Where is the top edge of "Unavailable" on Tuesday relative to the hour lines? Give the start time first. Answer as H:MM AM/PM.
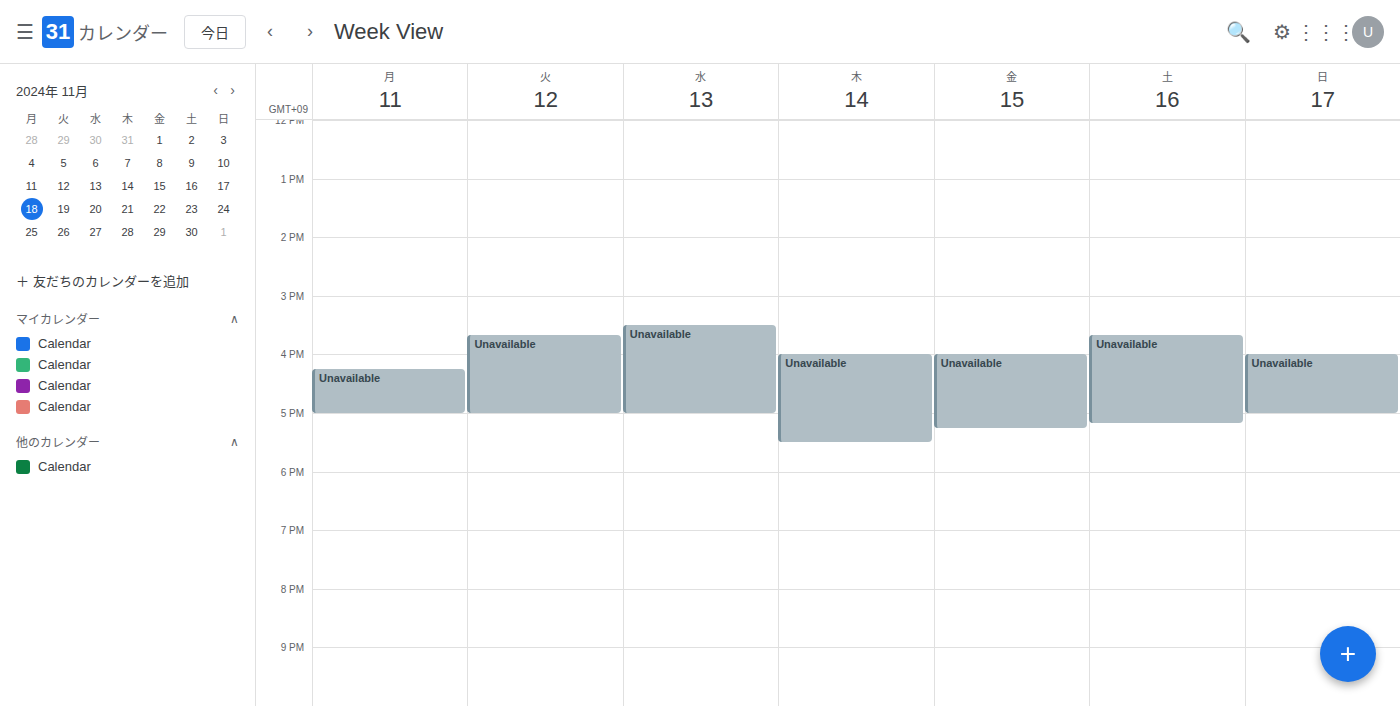
3:40 PM -- neither: 40 minutes below the 3 PM line and 20 minutes above the 4 PM line.